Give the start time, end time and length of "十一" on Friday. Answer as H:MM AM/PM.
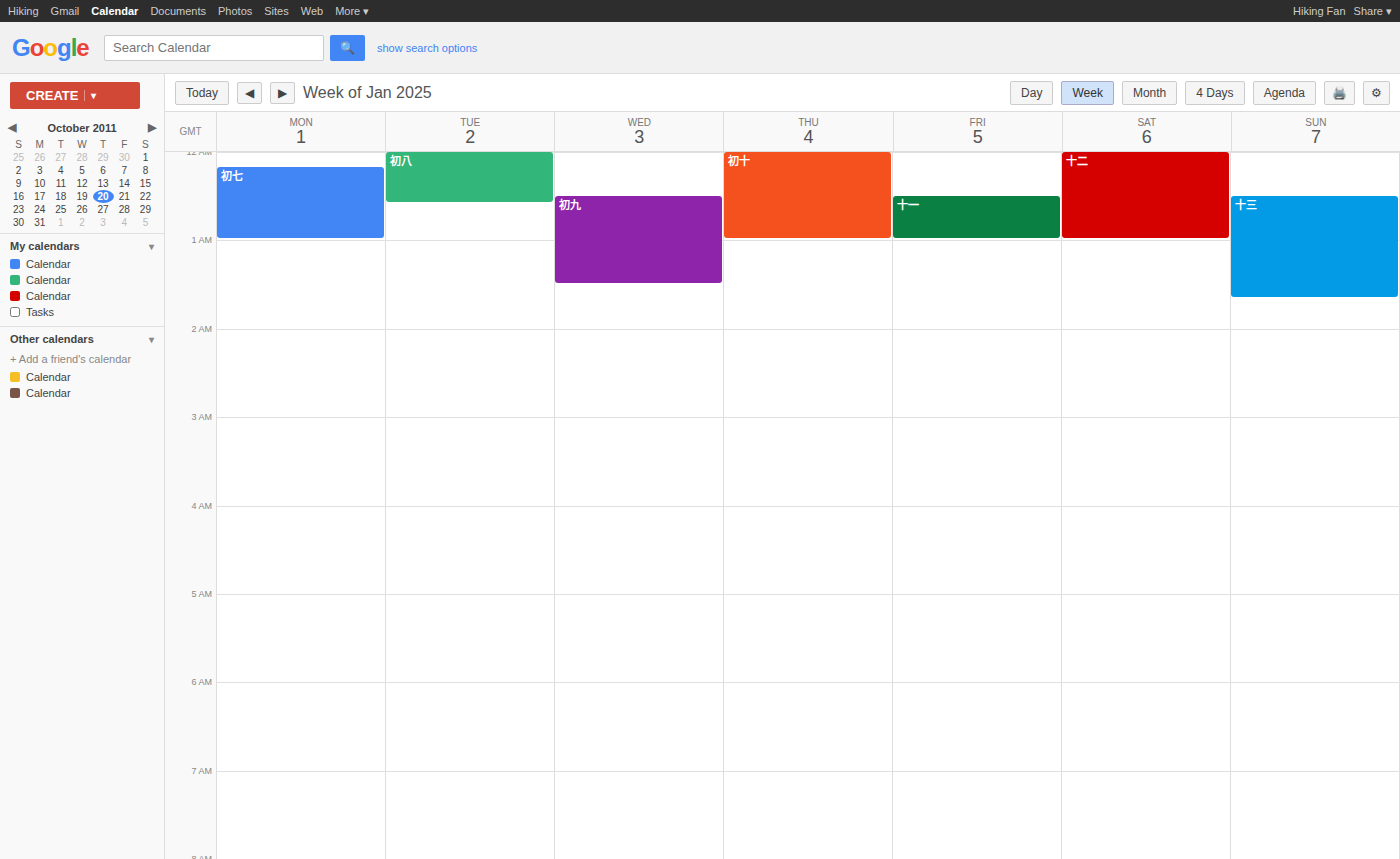
12:30 AM to 1:00 AM, 30 minutes